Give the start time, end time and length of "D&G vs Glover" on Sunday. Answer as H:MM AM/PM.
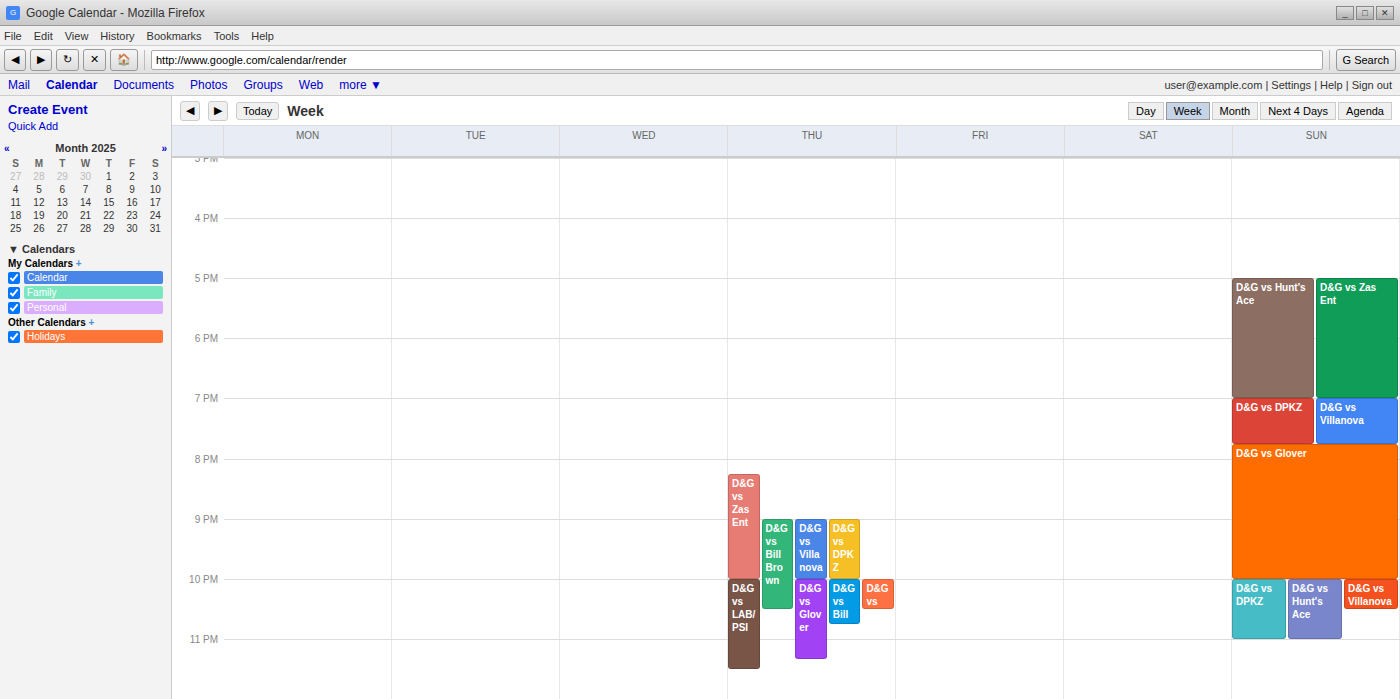
7:45 PM to 10:00 PM, 2 hours 15 minutes